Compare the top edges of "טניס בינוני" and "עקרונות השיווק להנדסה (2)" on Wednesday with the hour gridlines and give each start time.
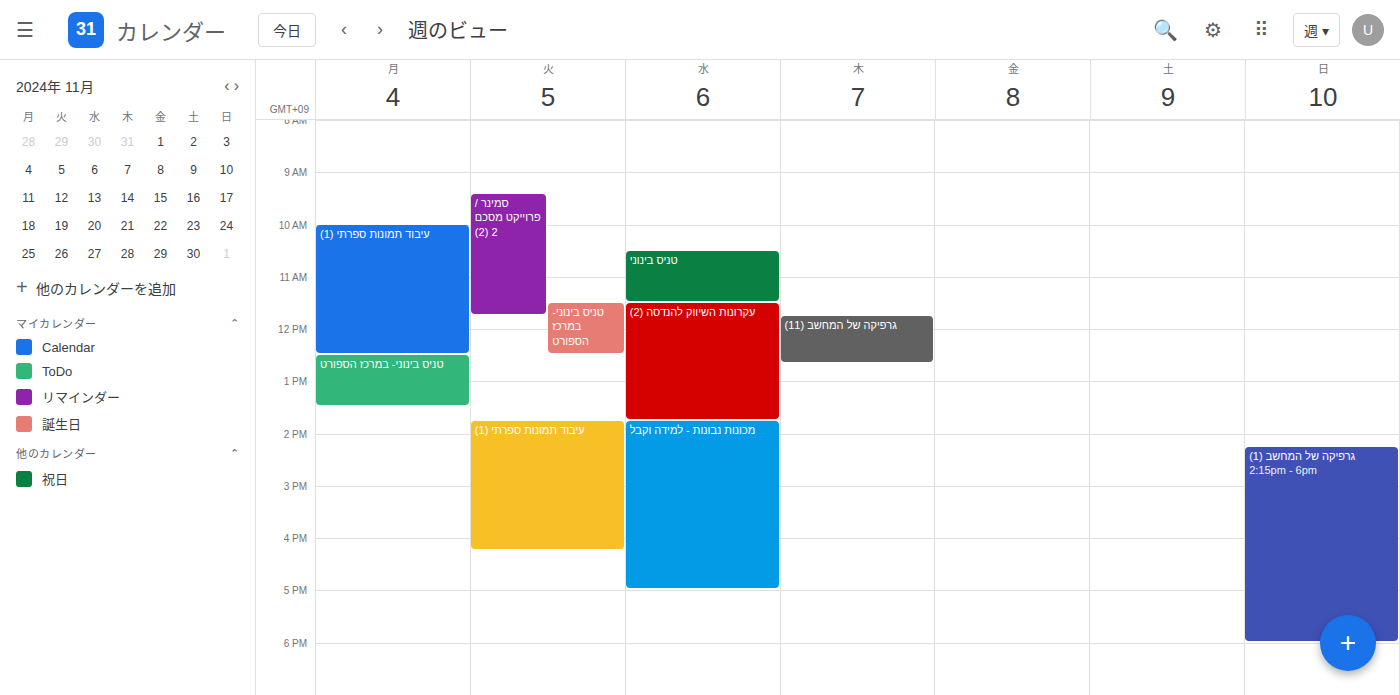
"טניס בינוני": 10:30, halfway between the 10:00 and 11:00 lines. "עקרונות השיווק להנדסה (2)": 11:30, halfway between the 11:00 and 12:00 lines.